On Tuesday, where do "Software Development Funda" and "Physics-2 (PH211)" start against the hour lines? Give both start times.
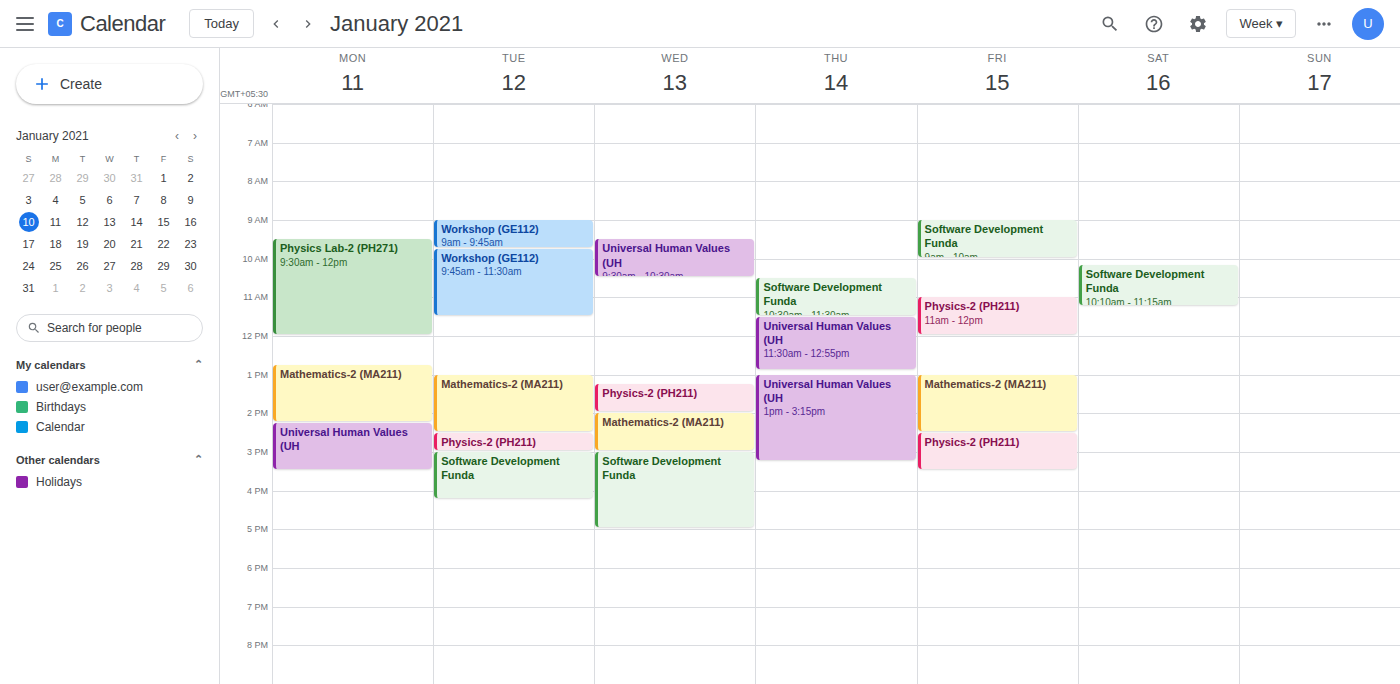
"Software Development Funda": 3:00 PM, exactly on the 3 PM line. "Physics-2 (PH211)": 2:30 PM, halfway between the 2 PM and 3 PM lines.